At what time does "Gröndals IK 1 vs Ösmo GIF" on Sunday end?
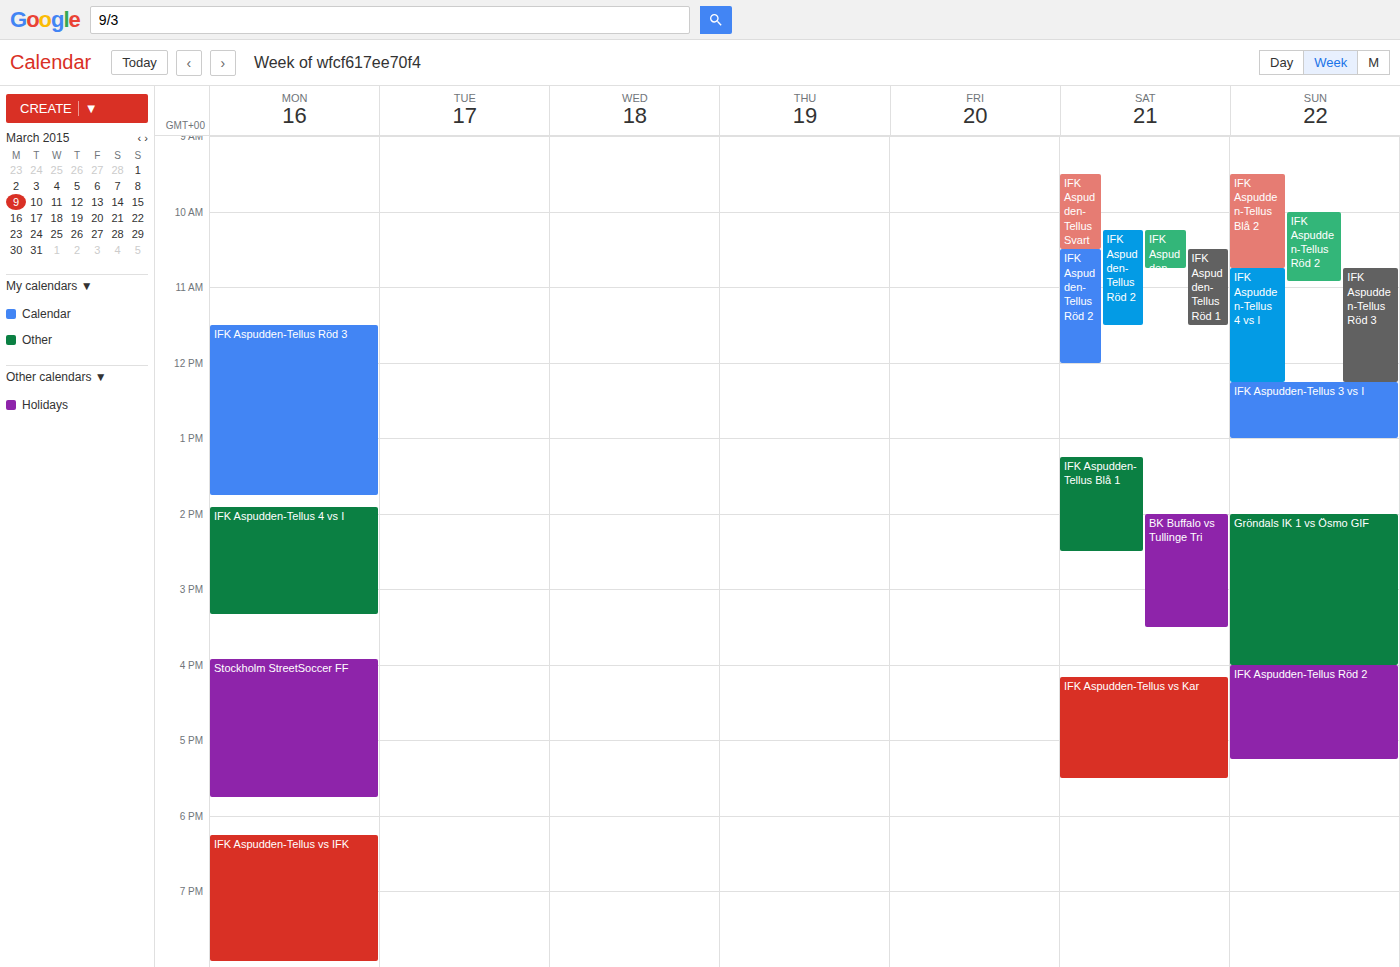
4:00 PM